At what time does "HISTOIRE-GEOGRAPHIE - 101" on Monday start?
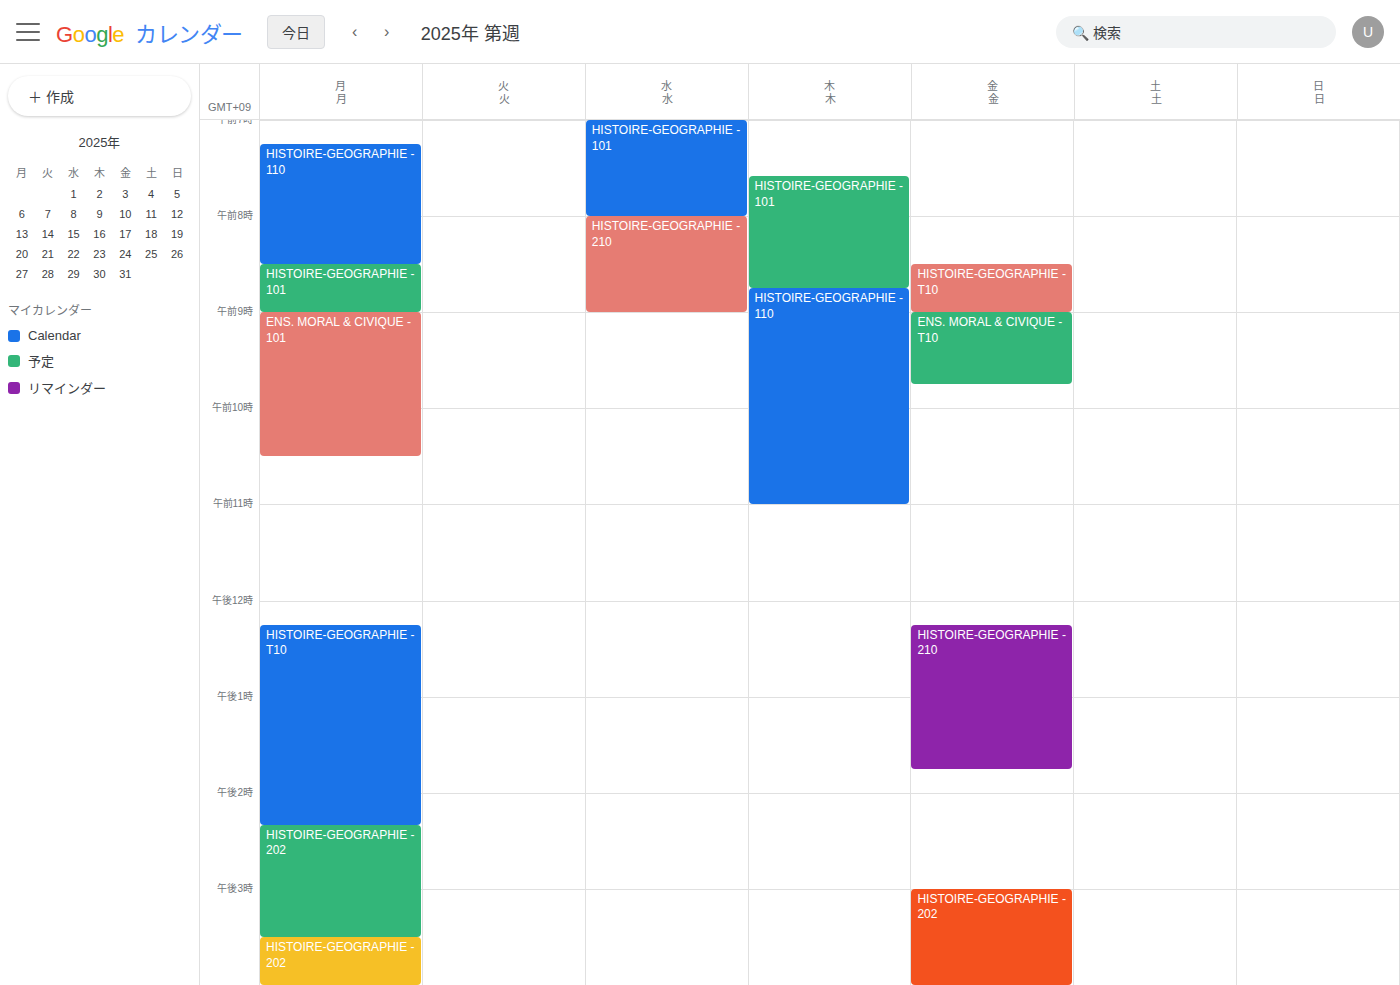
8:30 AM